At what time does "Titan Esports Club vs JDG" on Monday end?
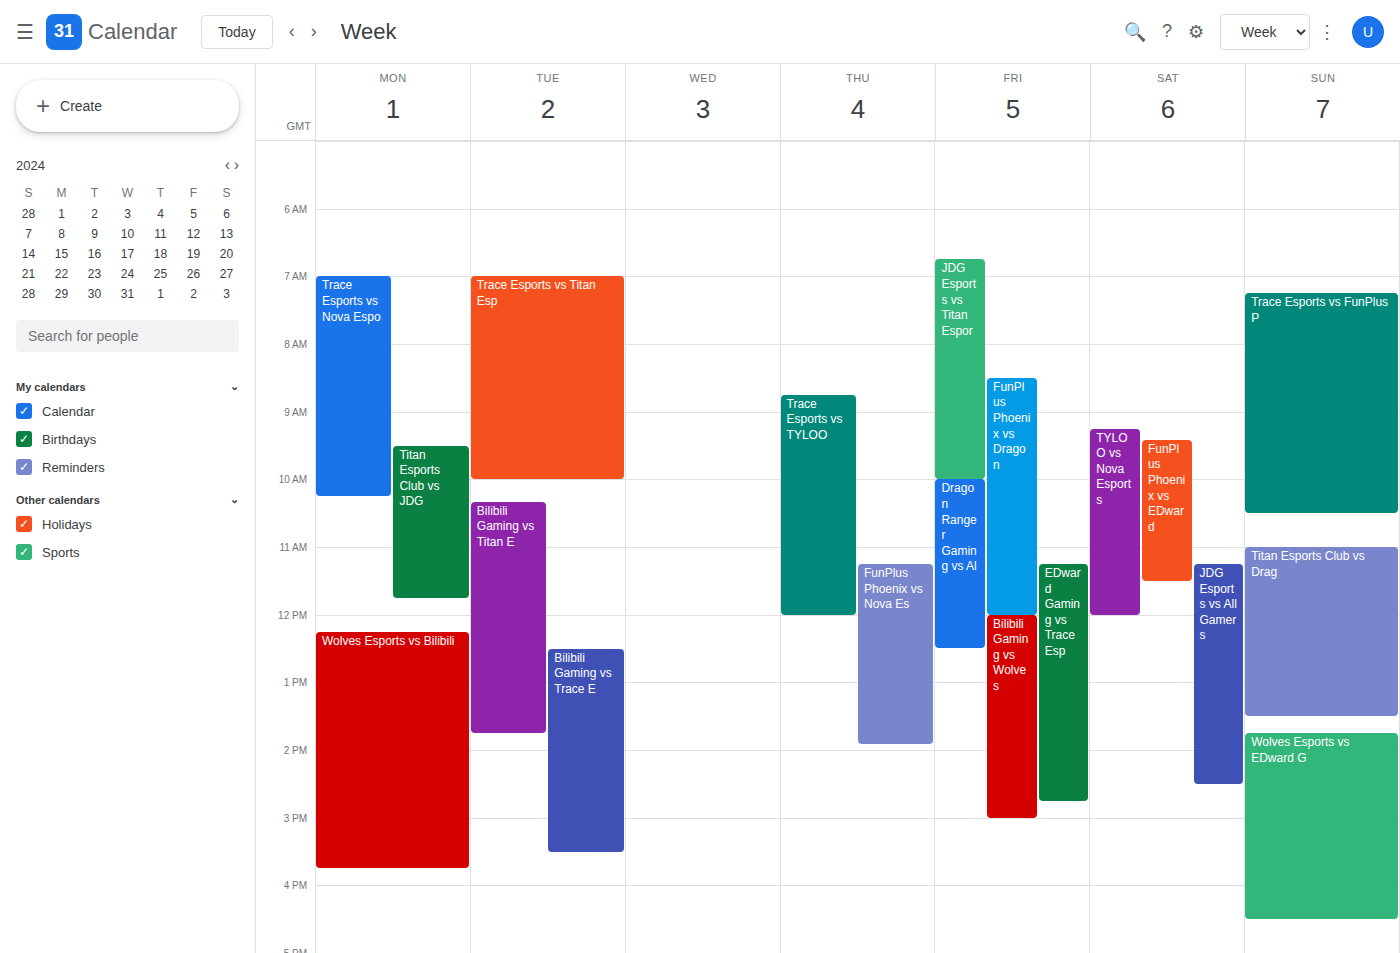
11:45 AM